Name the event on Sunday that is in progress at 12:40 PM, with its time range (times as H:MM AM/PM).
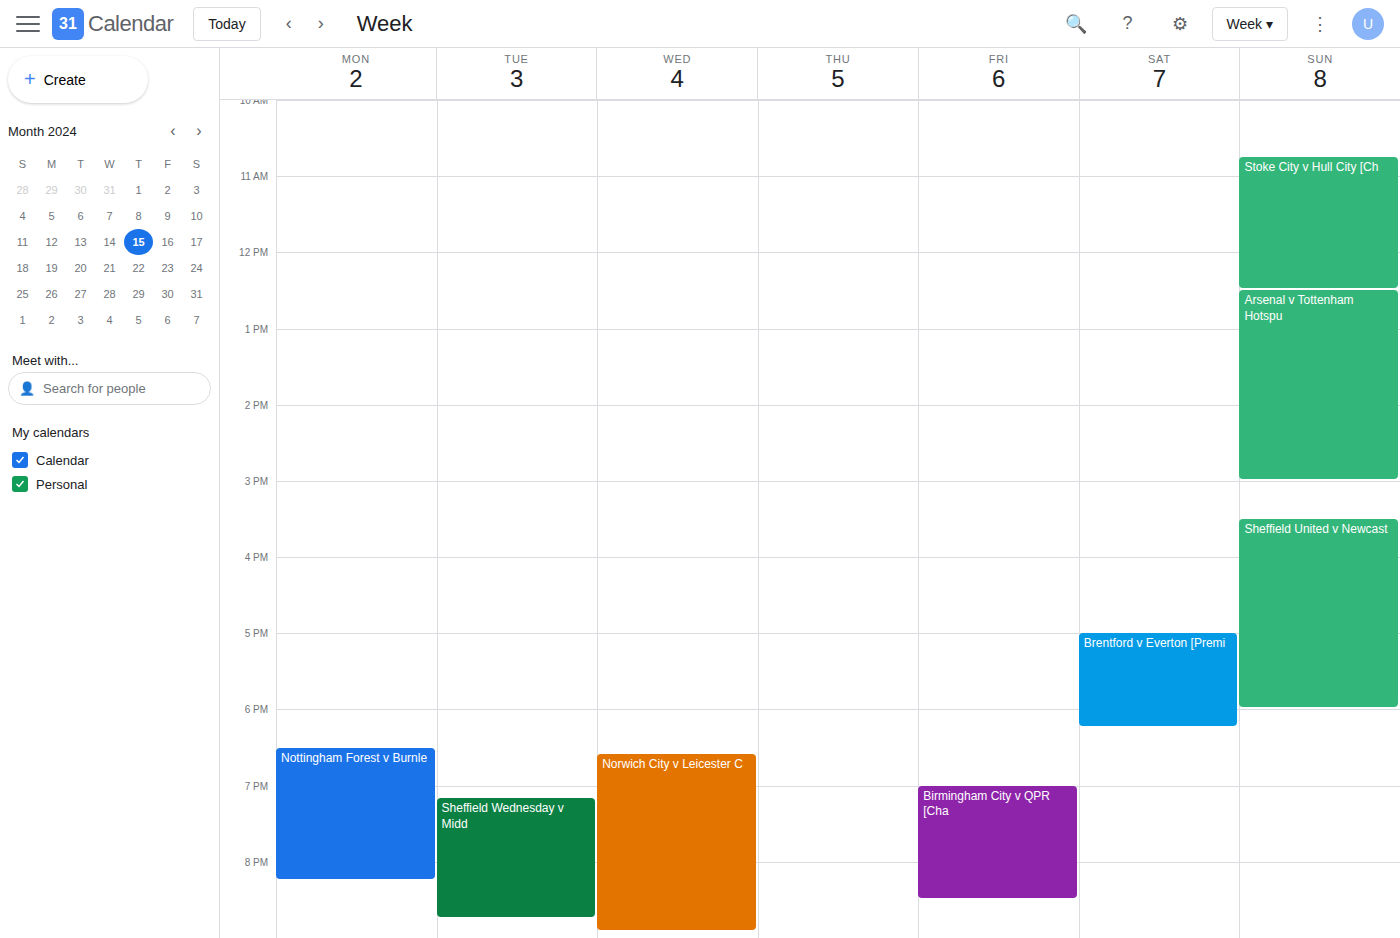
"Arsenal v Tottenham Hotspu", 12:30 PM to 3:00 PM